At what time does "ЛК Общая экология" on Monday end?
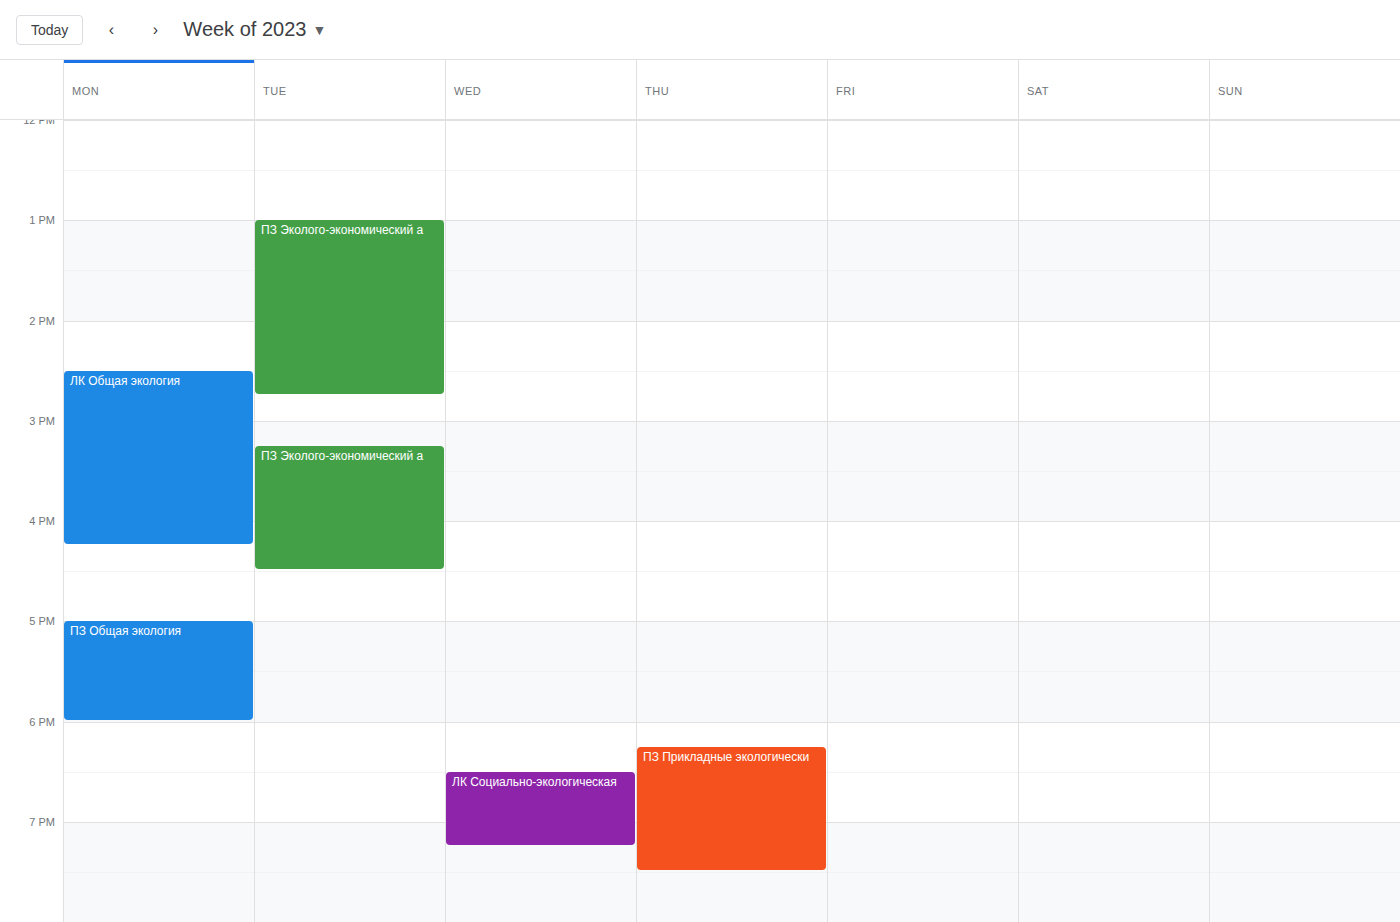
4:15 PM